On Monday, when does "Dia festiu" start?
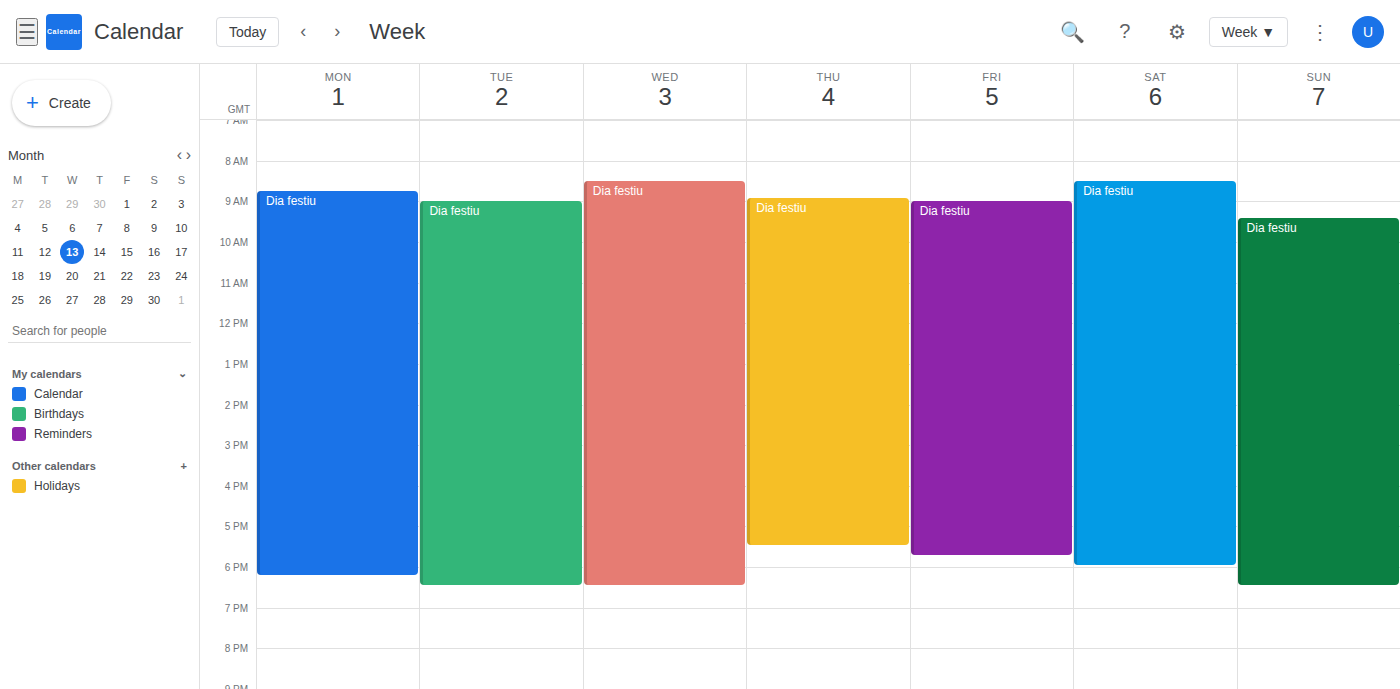
8:45 AM